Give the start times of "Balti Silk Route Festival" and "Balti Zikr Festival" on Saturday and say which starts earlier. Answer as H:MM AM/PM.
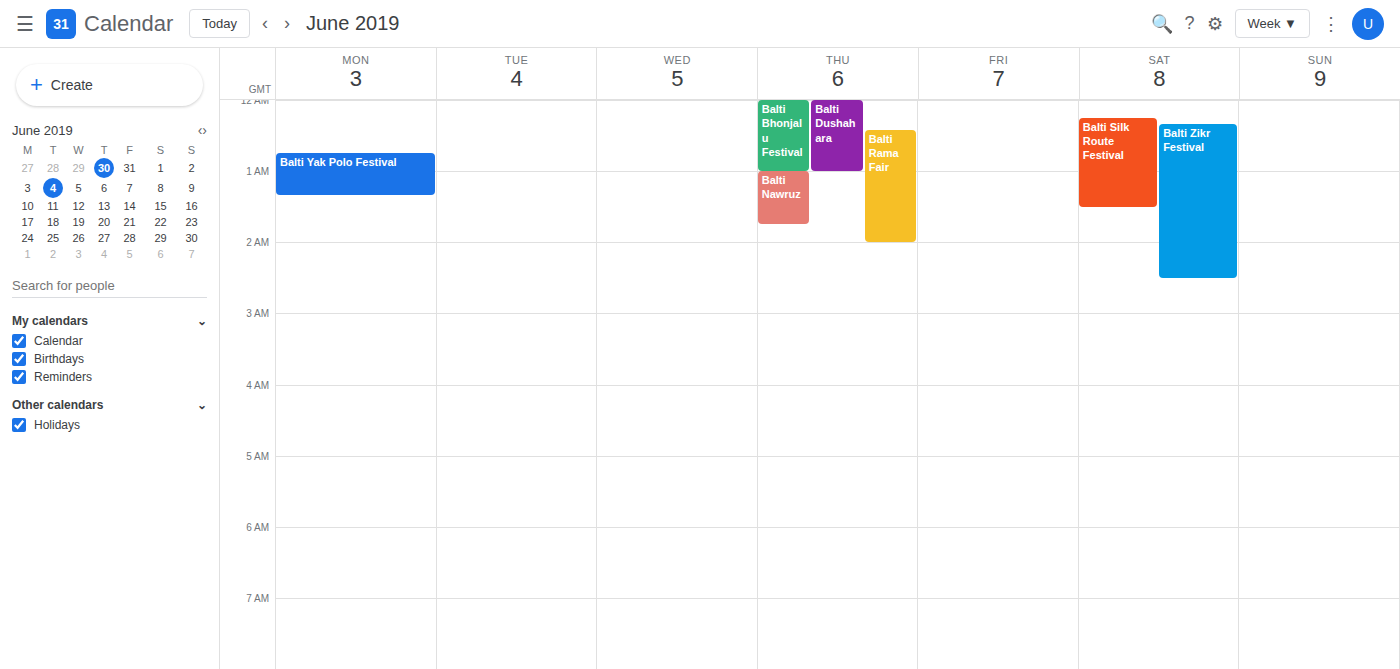
"Balti Silk Route Festival" 12:15 AM; "Balti Zikr Festival" 12:20 AM.